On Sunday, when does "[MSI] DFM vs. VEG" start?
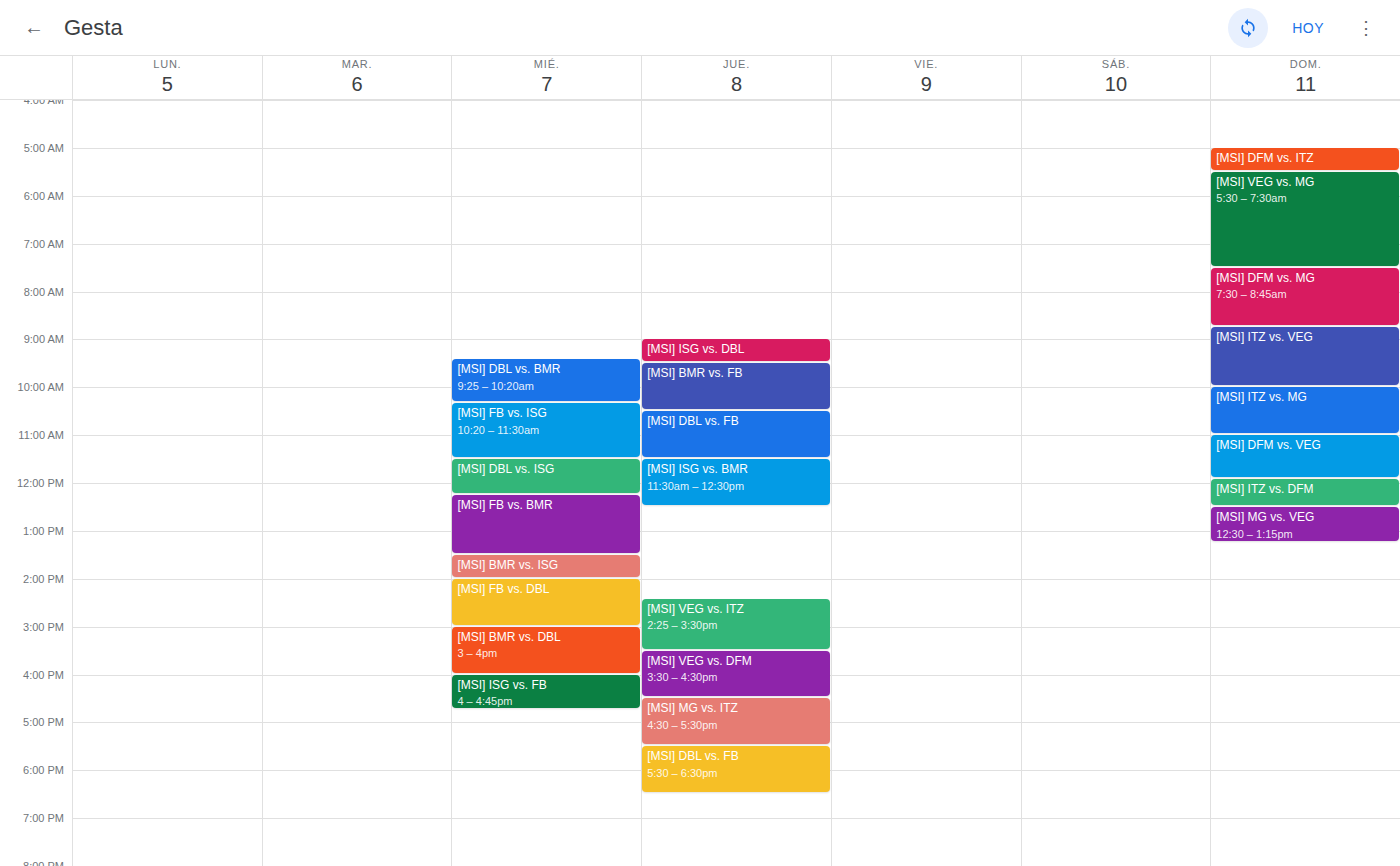
11:00 AM